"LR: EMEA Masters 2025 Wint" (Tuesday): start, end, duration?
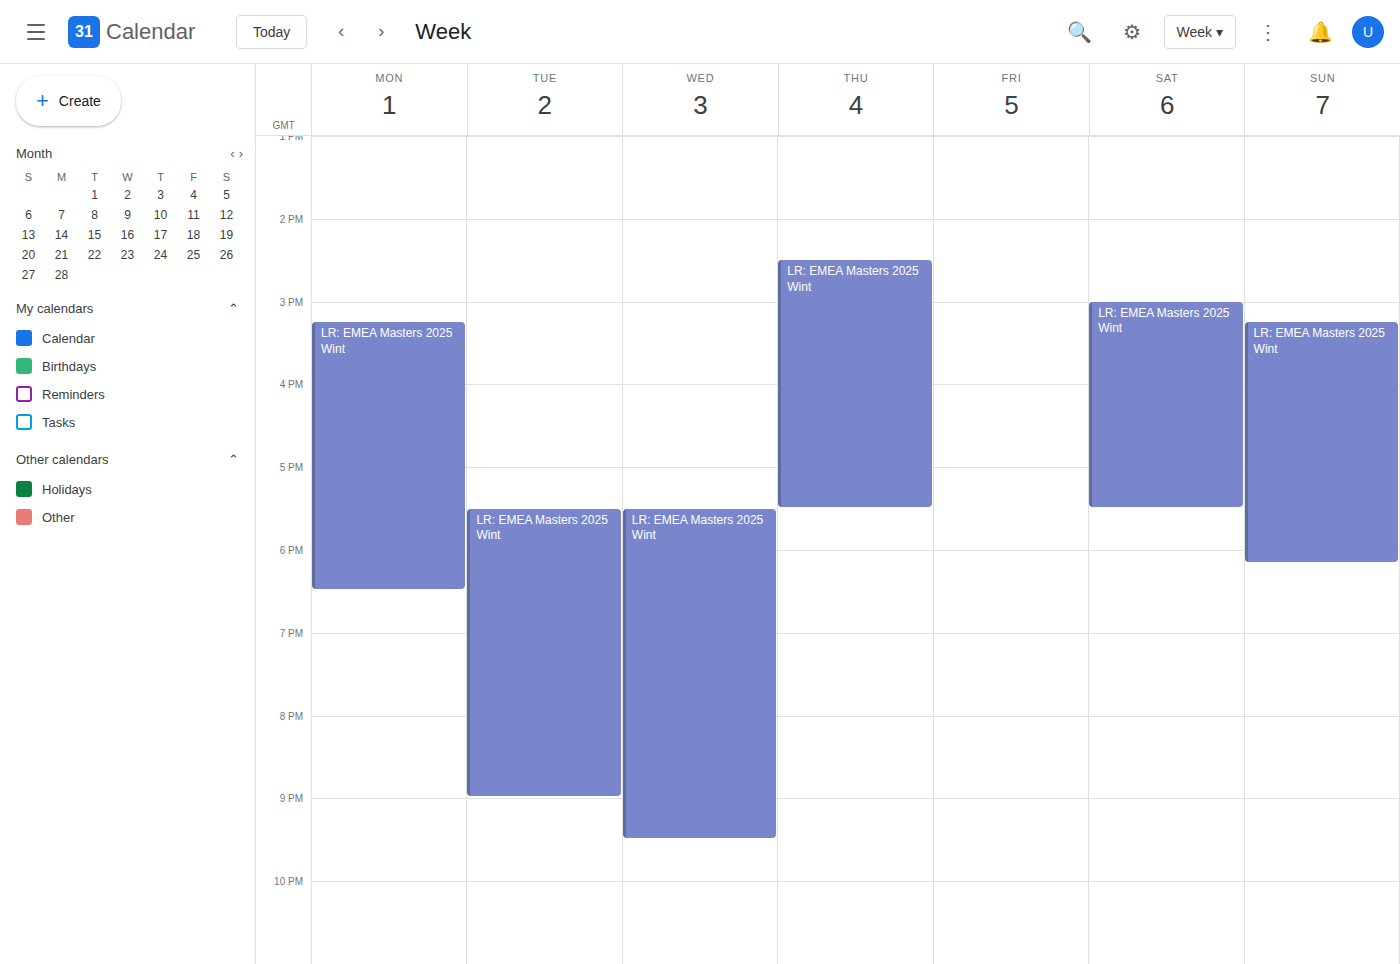
5:30 PM to 9:00 PM, 3 hours 30 minutes